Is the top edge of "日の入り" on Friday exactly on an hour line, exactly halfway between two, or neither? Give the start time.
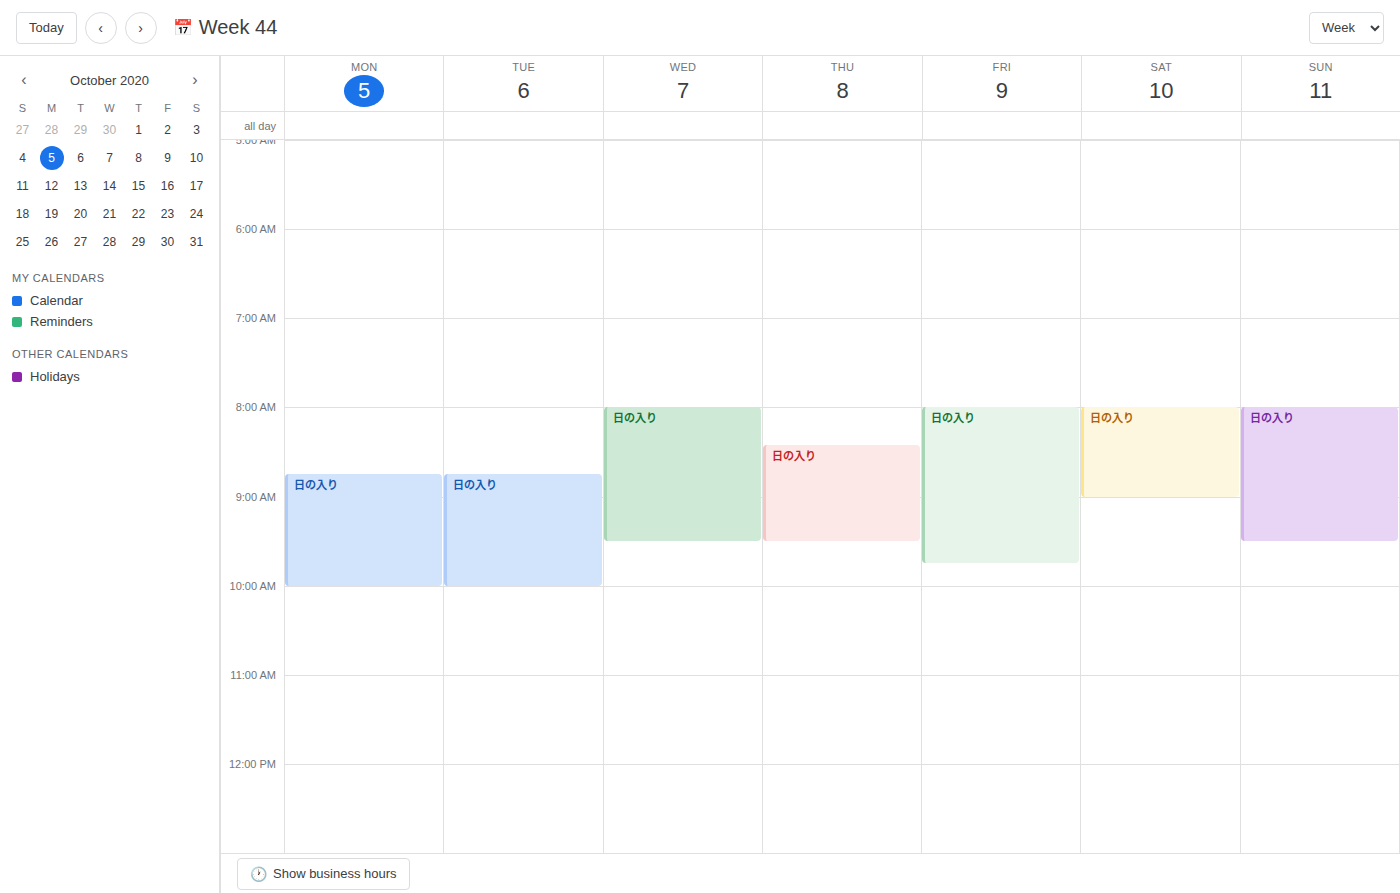
8:00 AM -- exactly on the 8 AM line.